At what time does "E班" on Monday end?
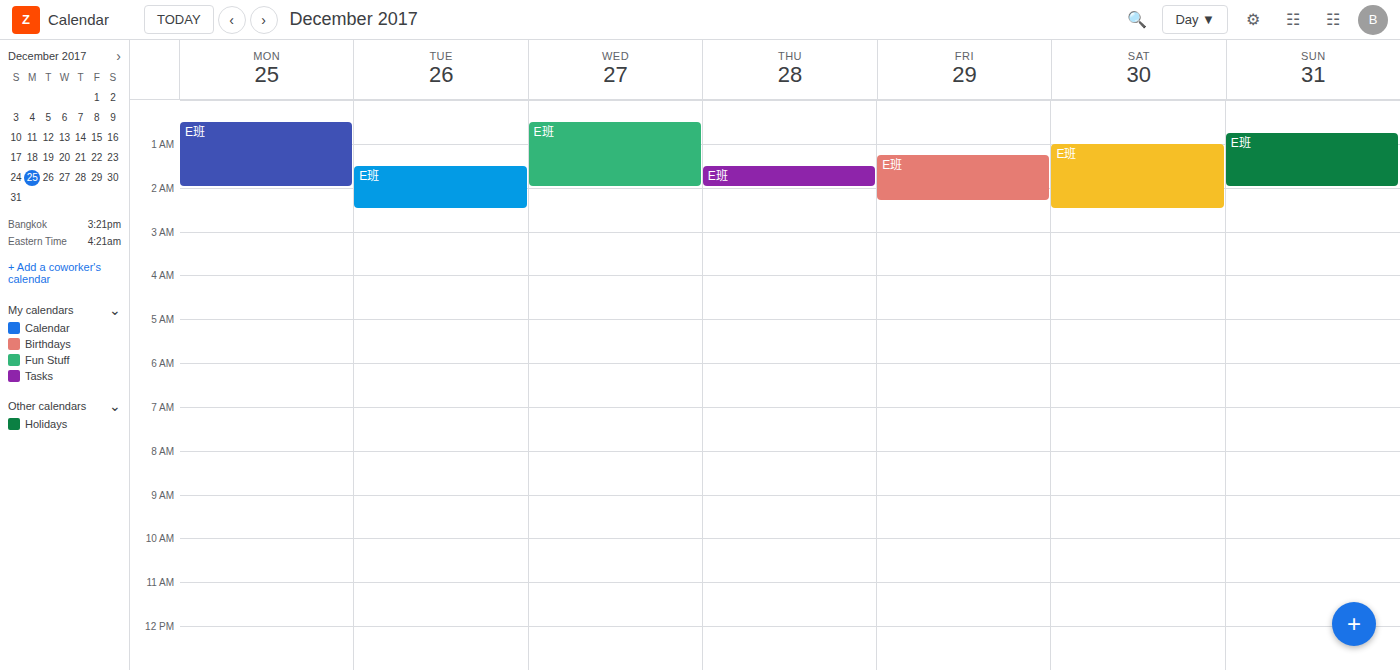
2:00 AM